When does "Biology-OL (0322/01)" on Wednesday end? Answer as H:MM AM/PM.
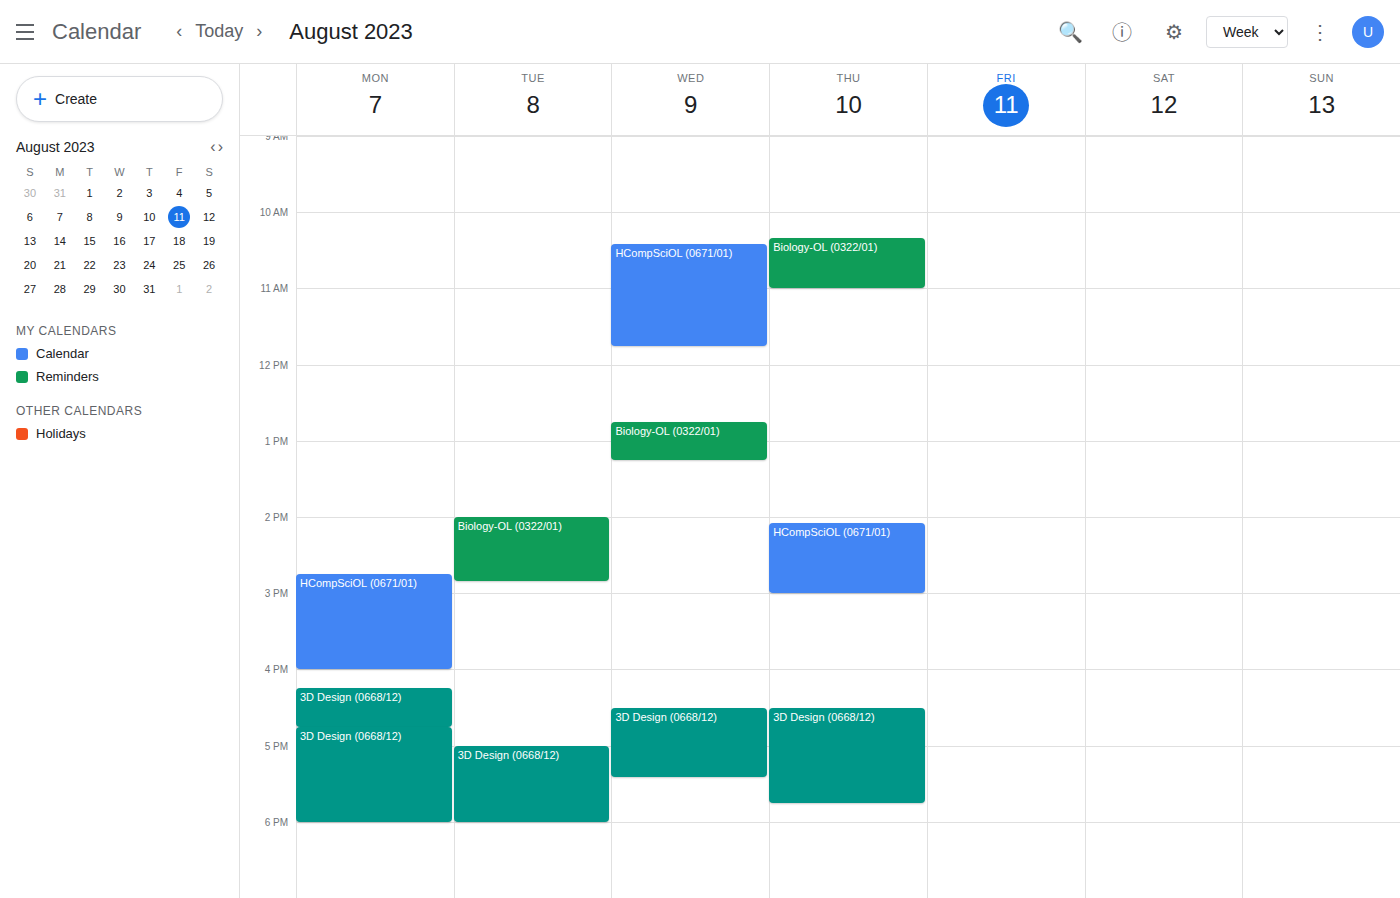
1:15 PM